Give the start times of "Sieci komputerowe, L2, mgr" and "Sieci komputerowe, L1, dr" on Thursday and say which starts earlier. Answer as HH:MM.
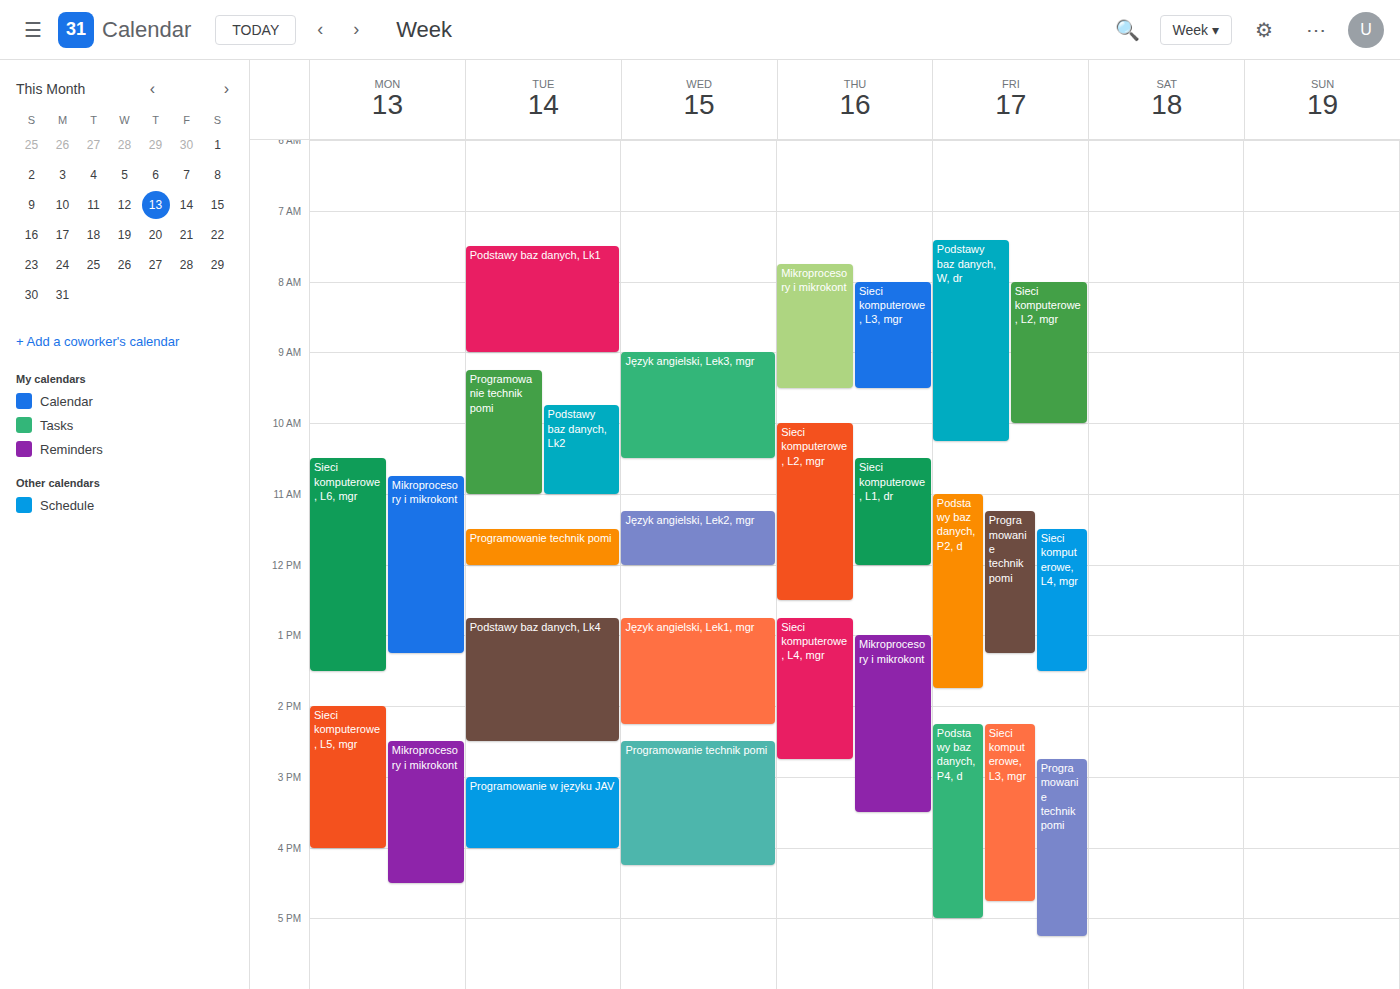
"Sieci komputerowe, L2, mgr" 10:00; "Sieci komputerowe, L1, dr" 10:30.